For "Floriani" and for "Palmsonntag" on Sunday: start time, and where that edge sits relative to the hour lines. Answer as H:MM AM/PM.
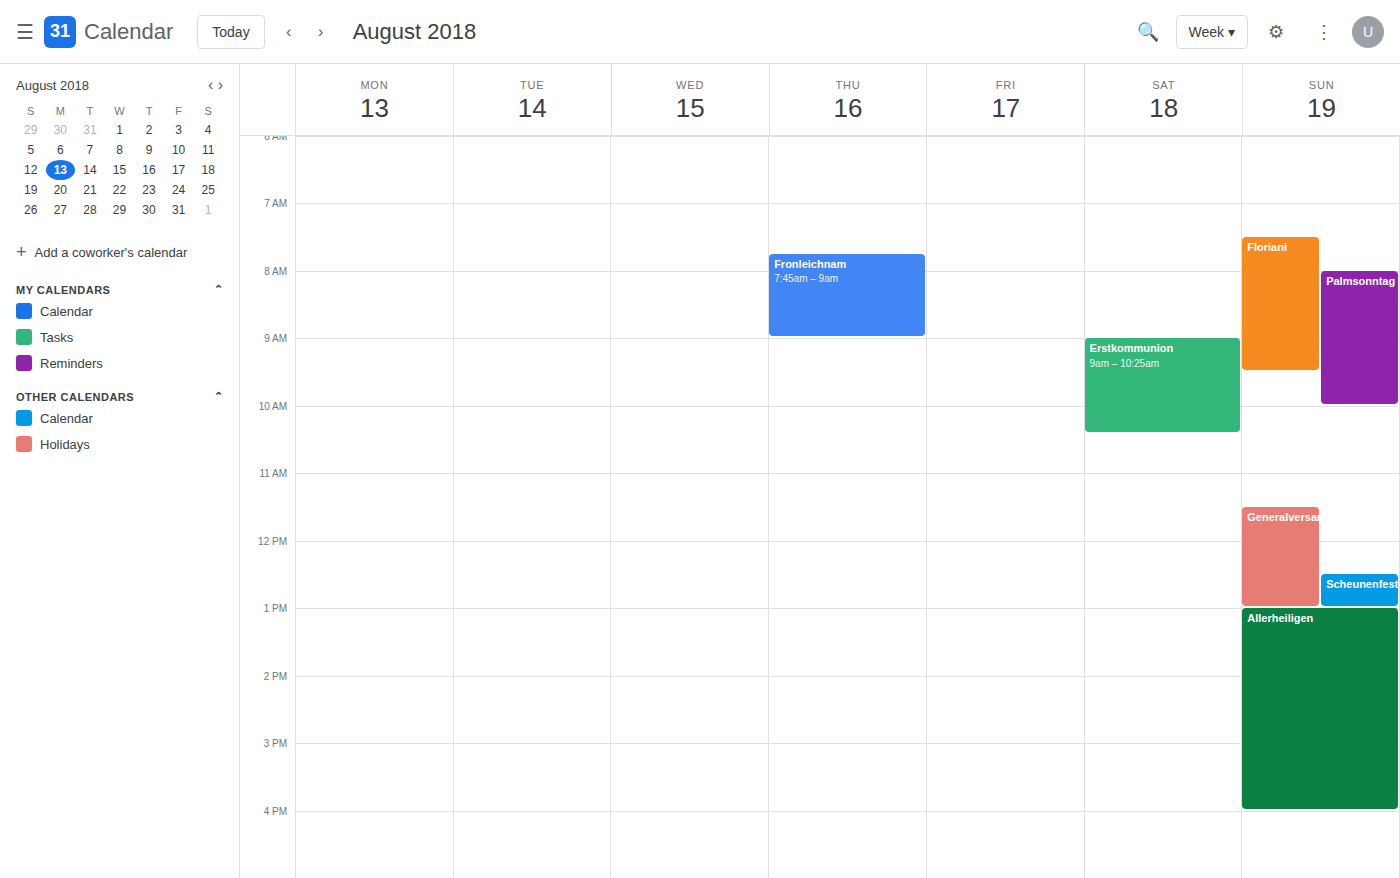
"Floriani": 7:30 AM, halfway between the 7 AM and 8 AM lines. "Palmsonntag": 8:00 AM, exactly on the 8 AM line.